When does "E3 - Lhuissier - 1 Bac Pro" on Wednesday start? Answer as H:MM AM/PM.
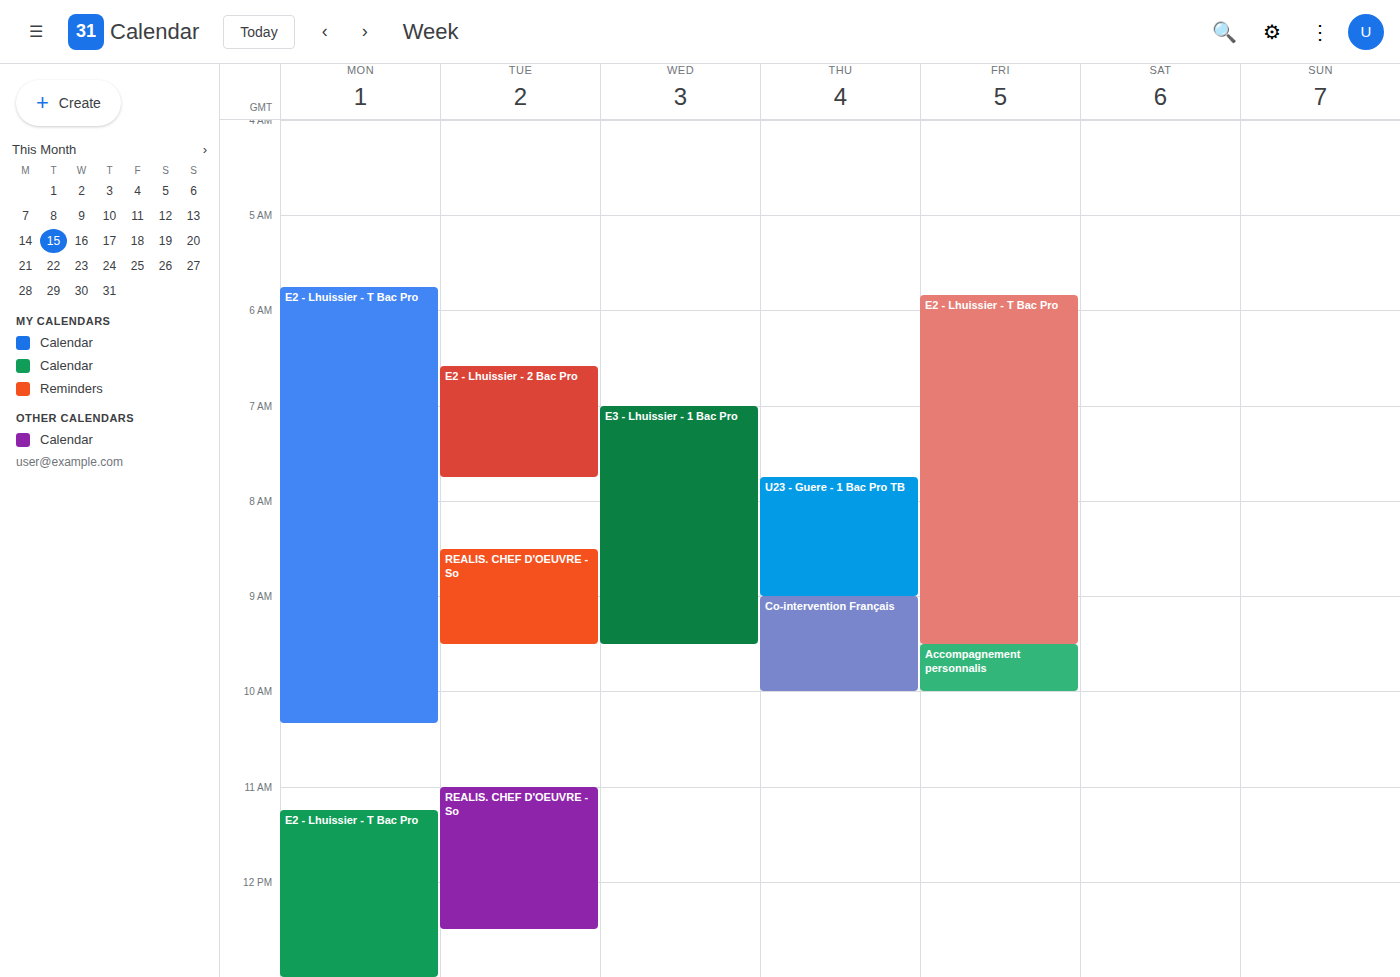
7:00 AM